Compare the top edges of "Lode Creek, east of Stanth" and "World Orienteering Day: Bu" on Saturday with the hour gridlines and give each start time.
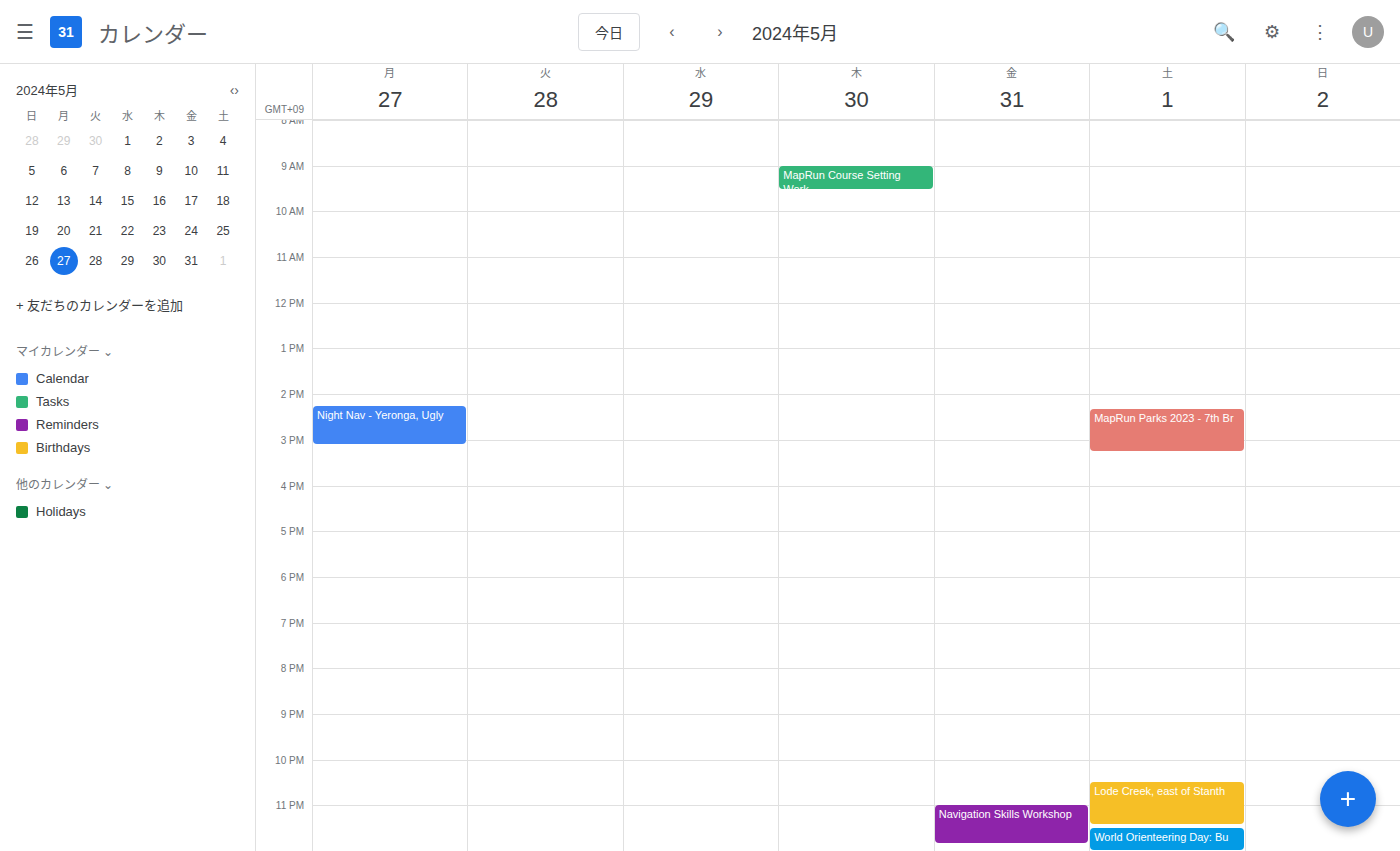
"Lode Creek, east of Stanth": 22:30, halfway between the 22:00 and 23:00 lines. "World Orienteering Day: Bu": 23:30, halfway between the 23:00 and 24:00 lines.